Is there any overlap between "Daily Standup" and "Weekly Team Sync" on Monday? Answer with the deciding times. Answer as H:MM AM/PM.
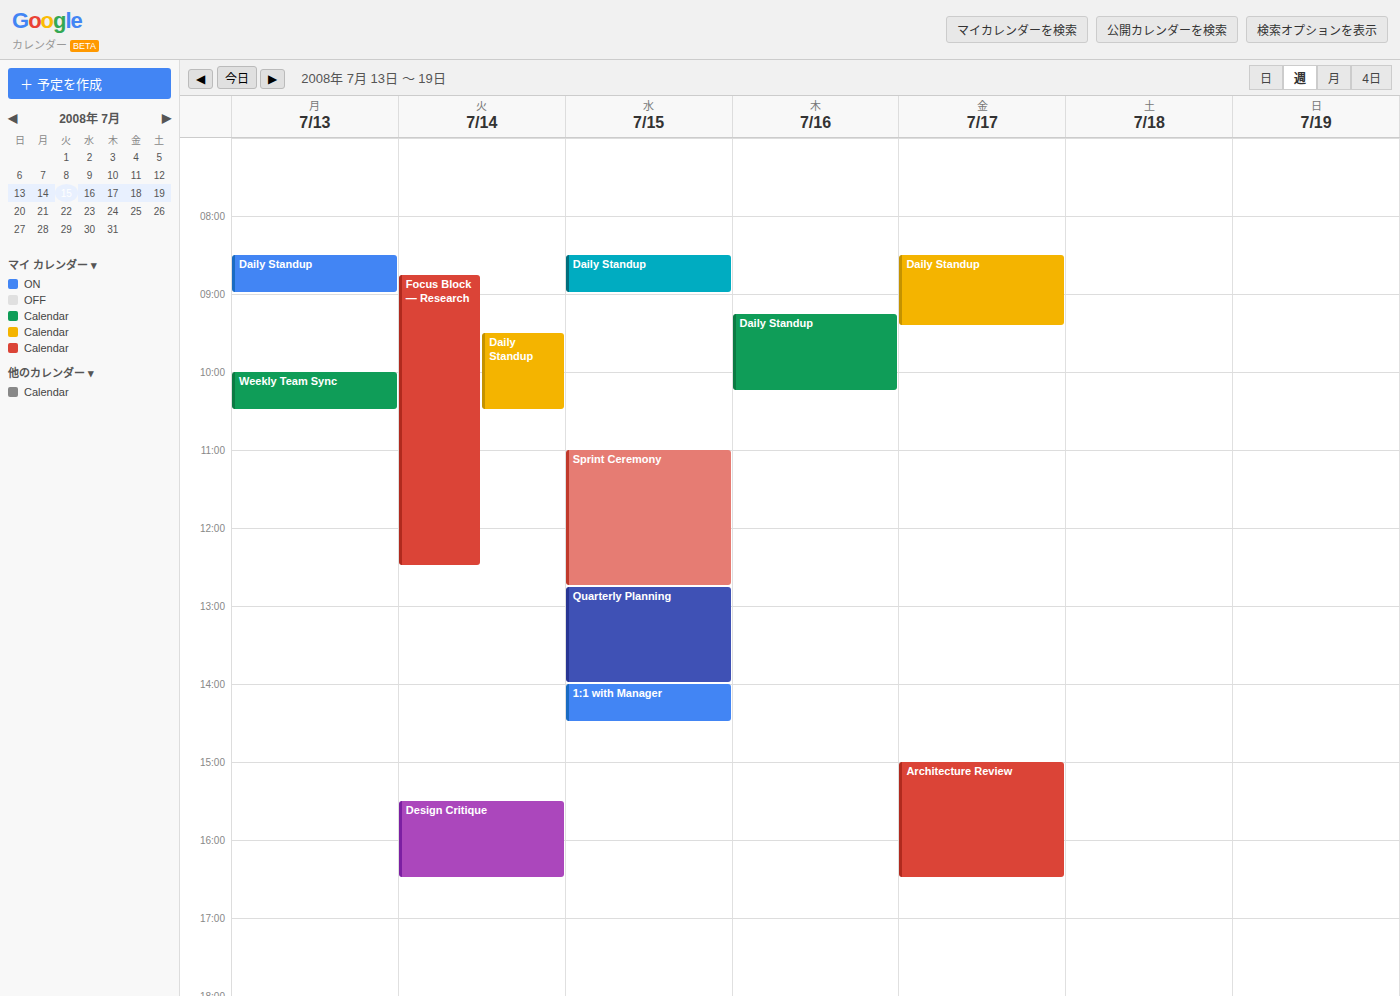
"Daily Standup" ends at 9:00 AM and "Weekly Team Sync" starts at 10:00 AM -- no overlap.